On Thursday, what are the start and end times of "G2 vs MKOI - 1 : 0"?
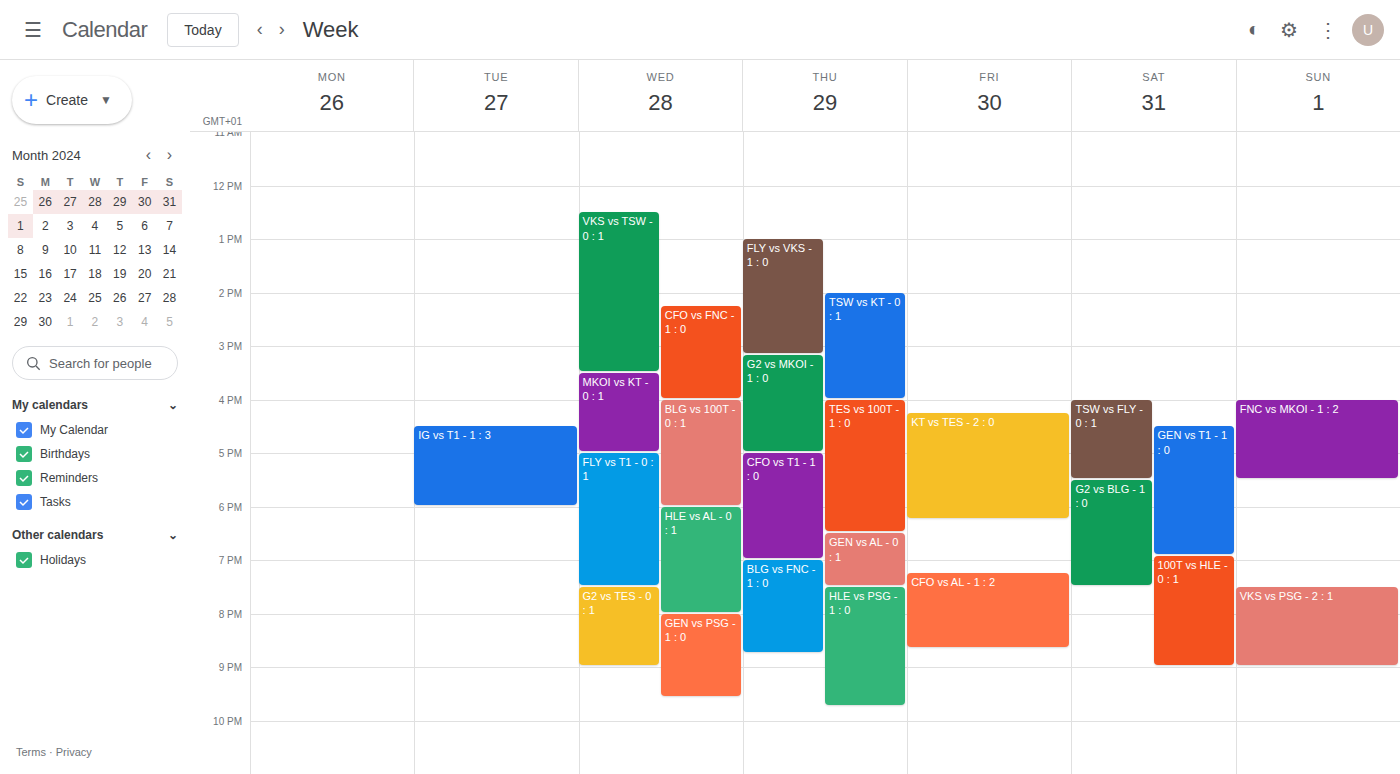
3:10 PM to 5:00 PM